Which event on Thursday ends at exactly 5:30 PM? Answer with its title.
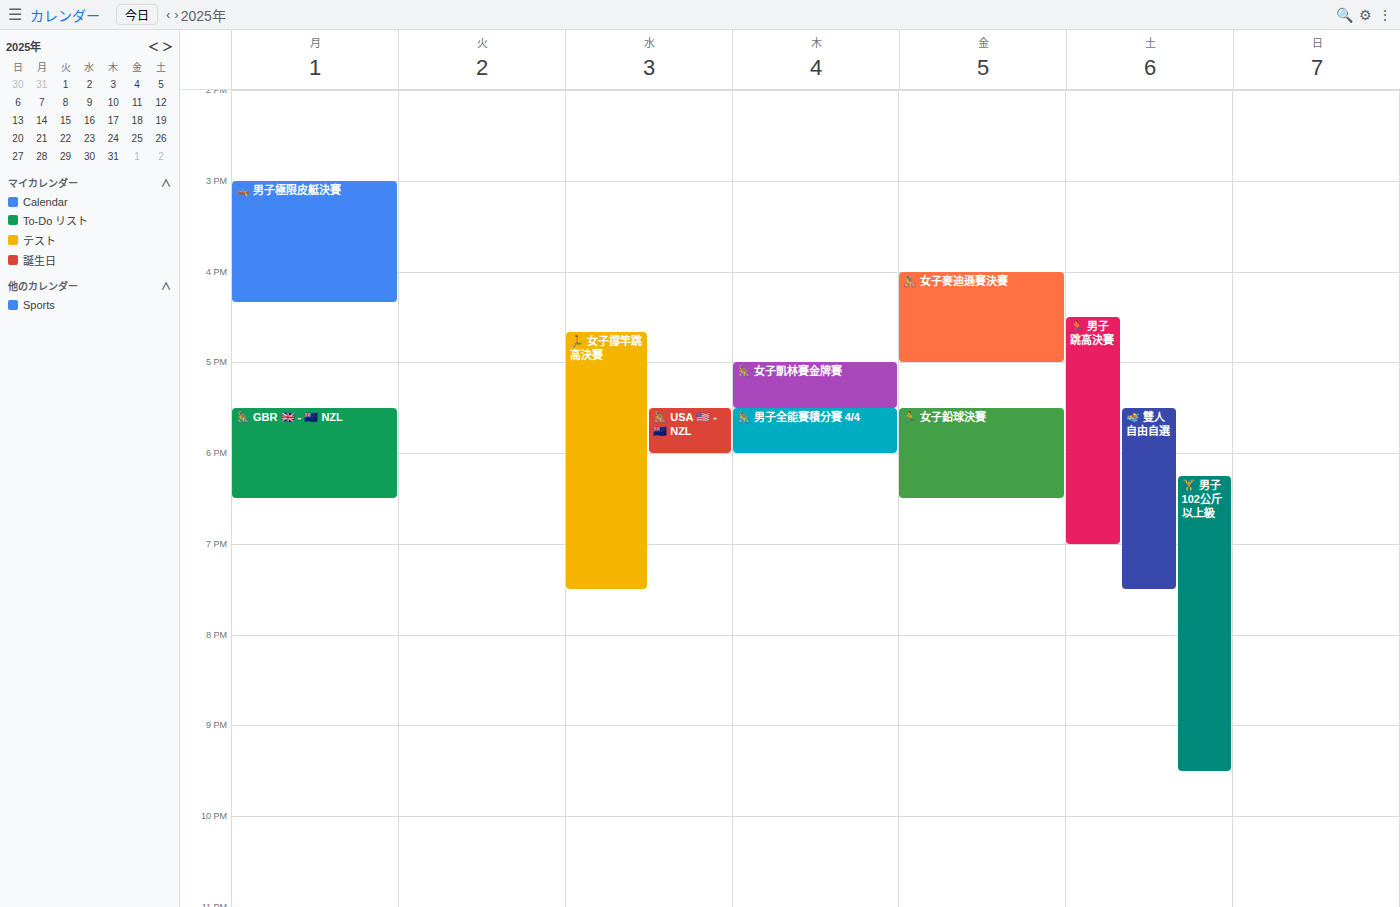
"🚴 女子凱林賽金牌賽"